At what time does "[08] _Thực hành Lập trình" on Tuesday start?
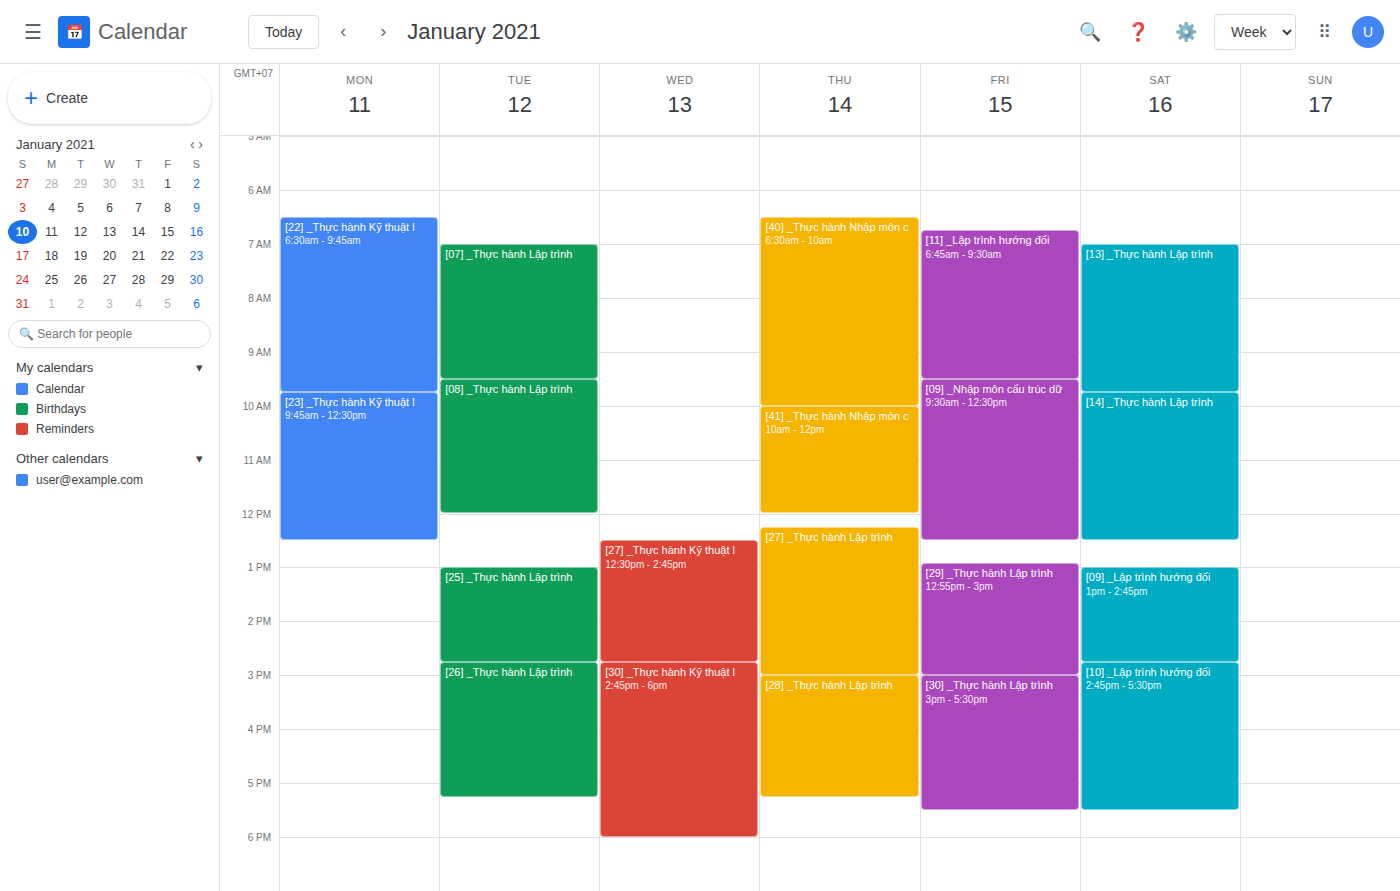
9:30 AM